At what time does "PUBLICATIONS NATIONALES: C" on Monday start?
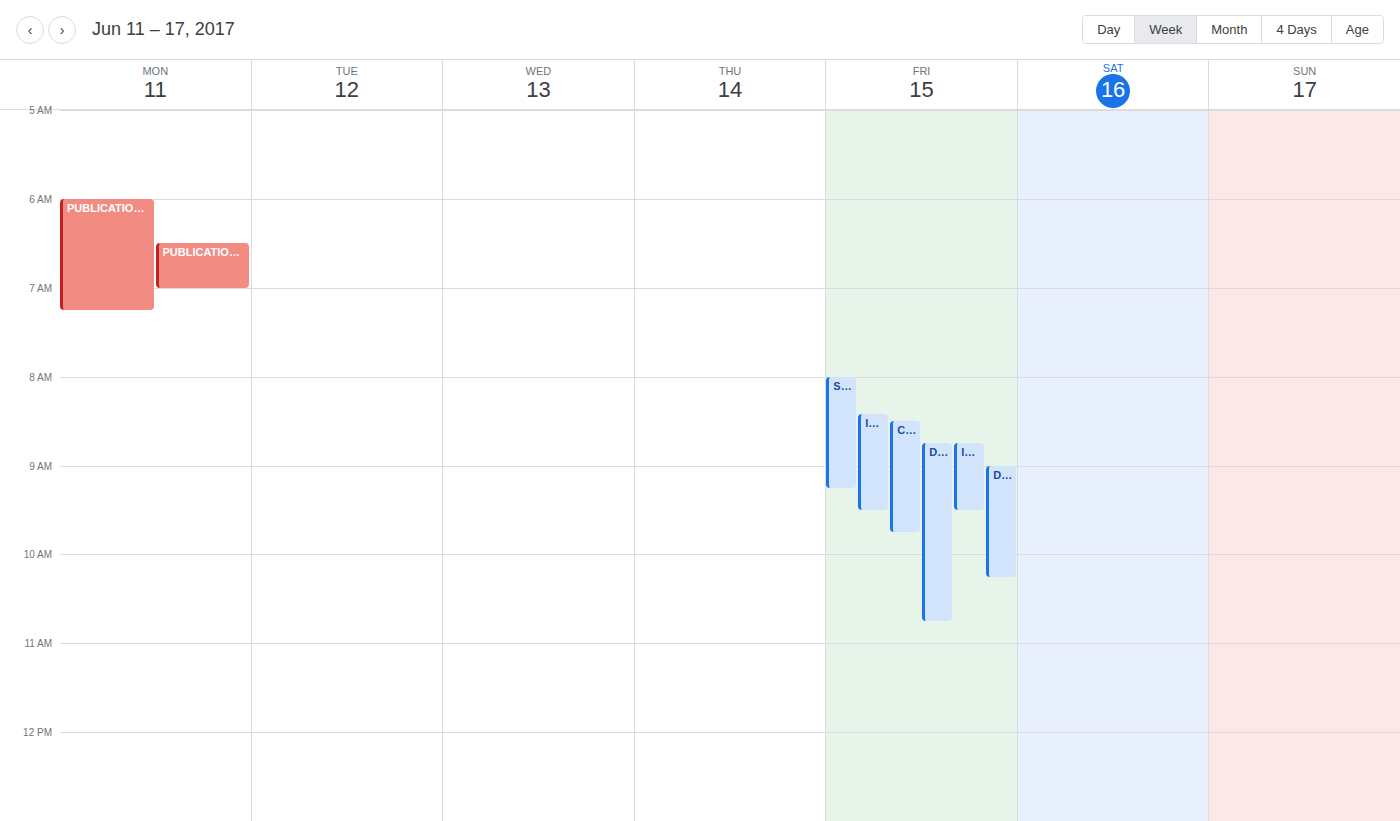
06:30